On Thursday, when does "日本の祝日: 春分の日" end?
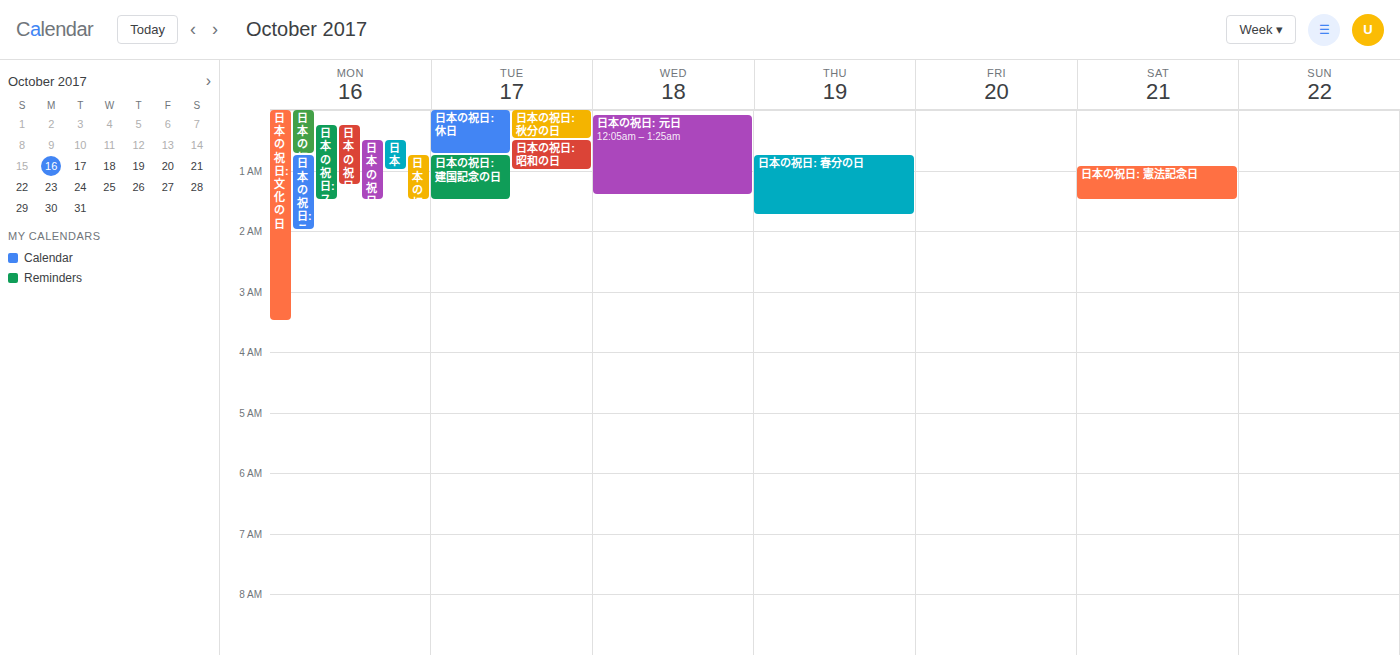
1:45 AM